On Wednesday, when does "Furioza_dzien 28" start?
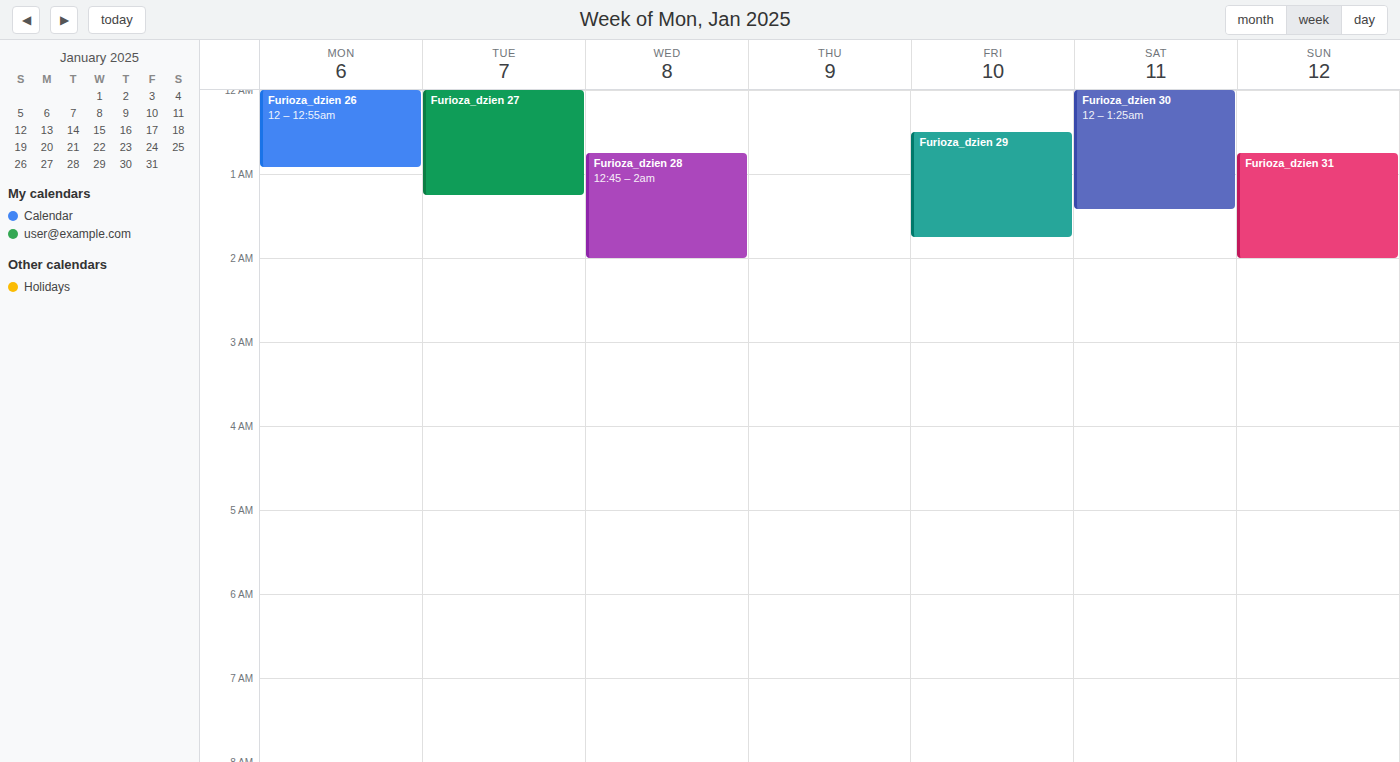
12:45 AM